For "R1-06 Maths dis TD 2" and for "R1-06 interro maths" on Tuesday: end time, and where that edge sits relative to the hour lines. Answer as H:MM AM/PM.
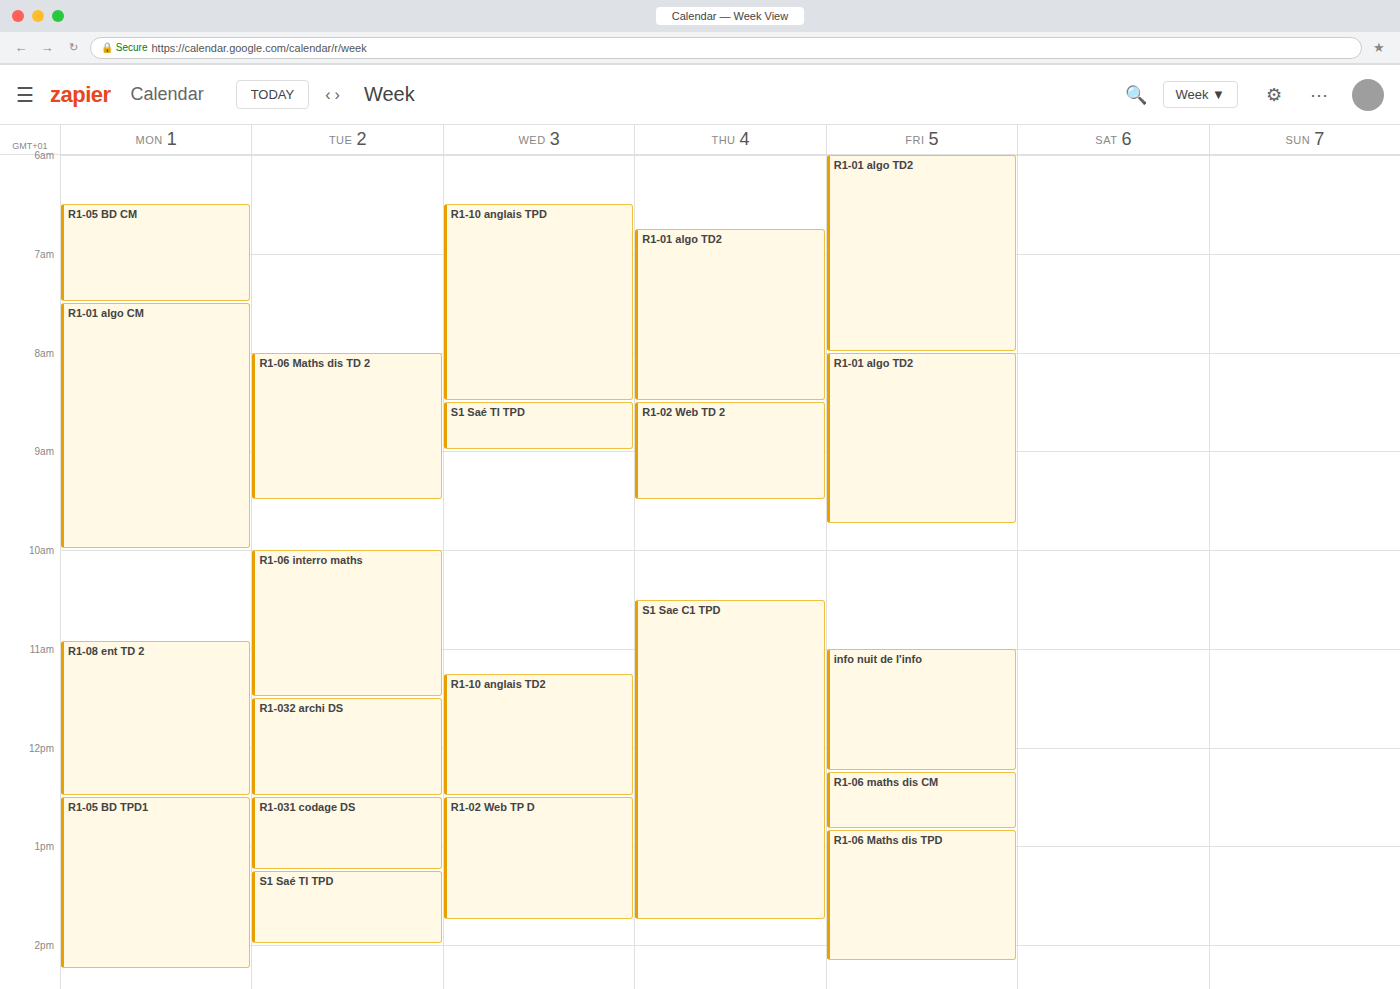
"R1-06 Maths dis TD 2": 9:30 AM, halfway between the 9 AM and 10 AM lines. "R1-06 interro maths": 11:30 AM, halfway between the 11 AM and 12 PM lines.